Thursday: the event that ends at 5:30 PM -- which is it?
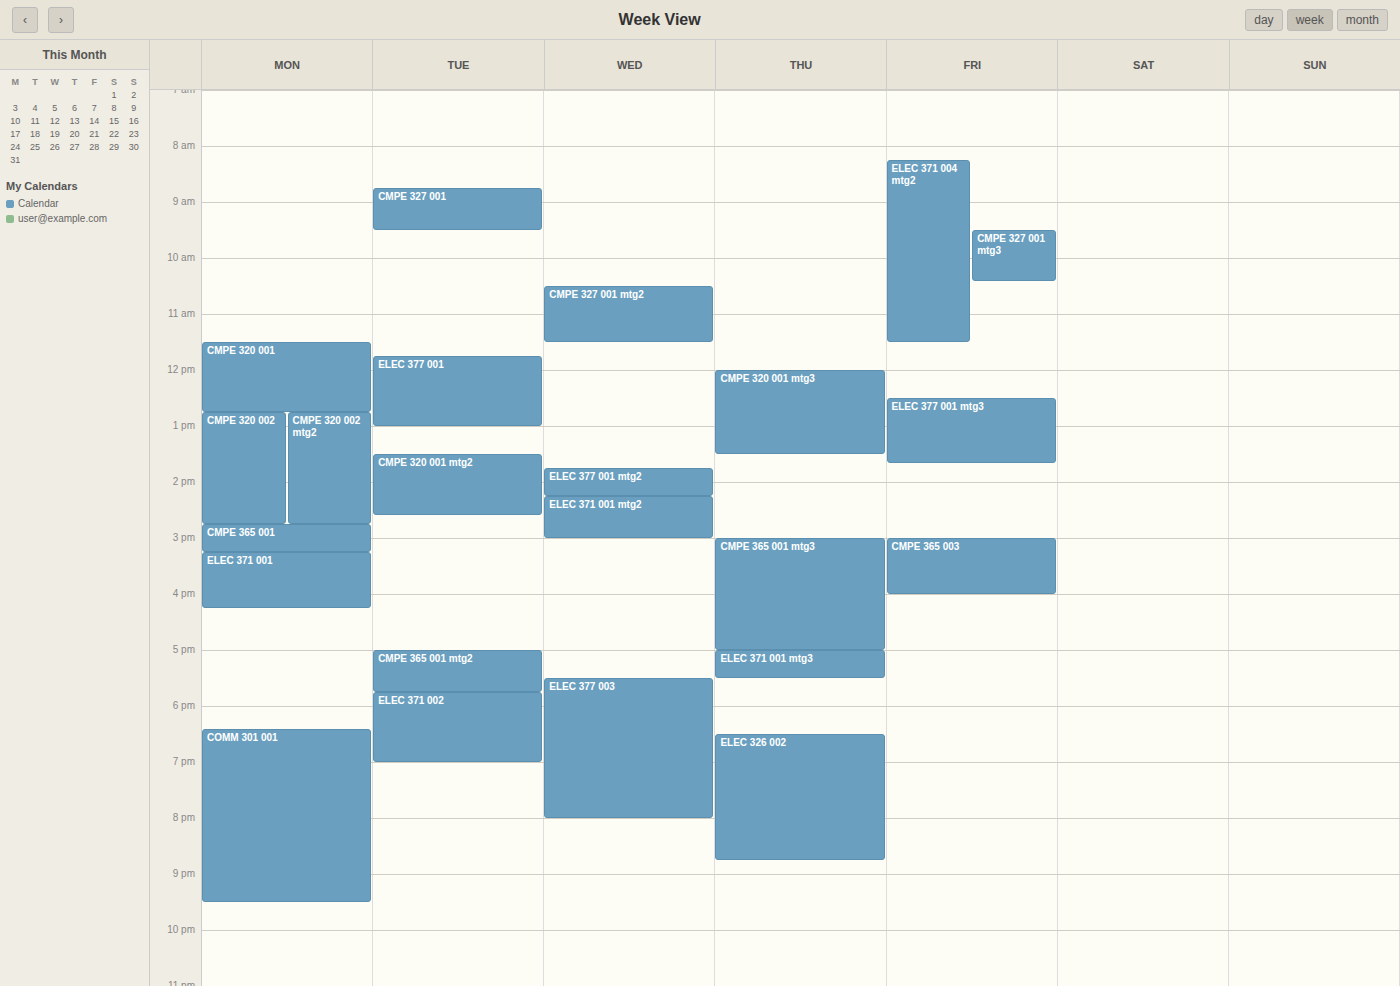
"ELEC 371 001 mtg3"